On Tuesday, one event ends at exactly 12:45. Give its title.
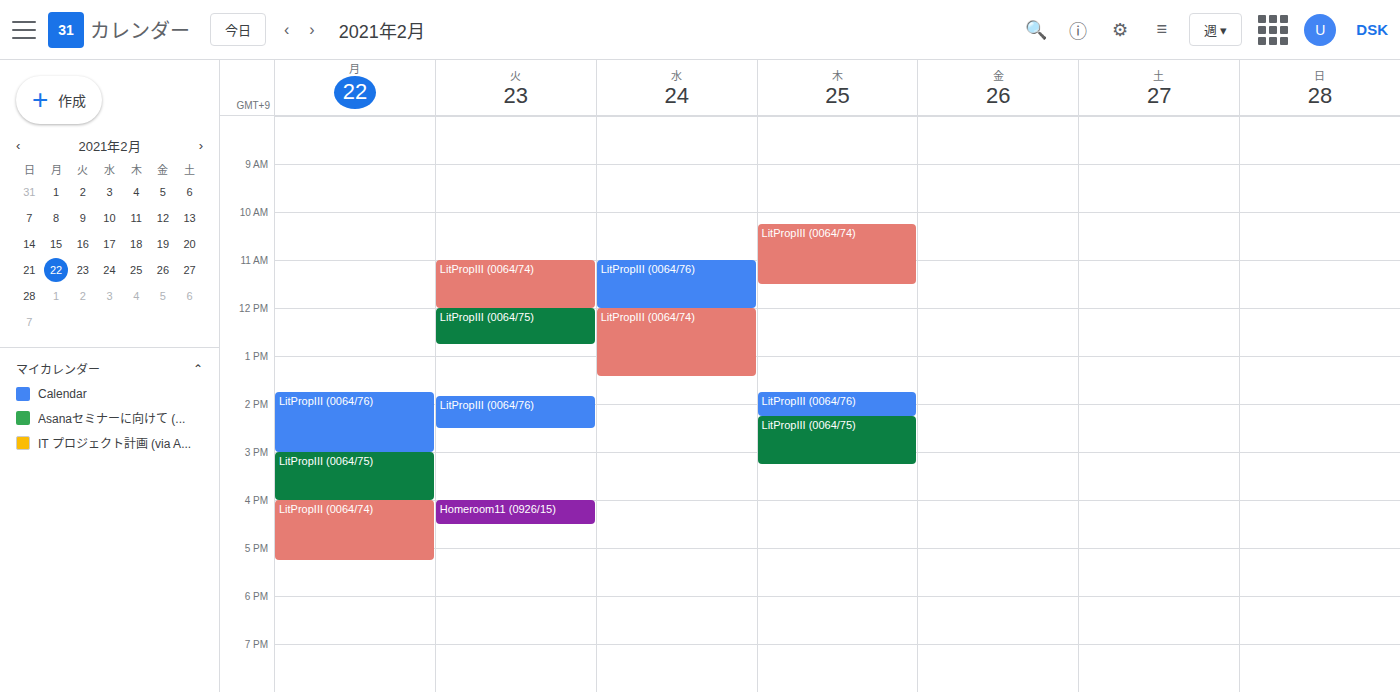
"LitPropIII (0064/75)"